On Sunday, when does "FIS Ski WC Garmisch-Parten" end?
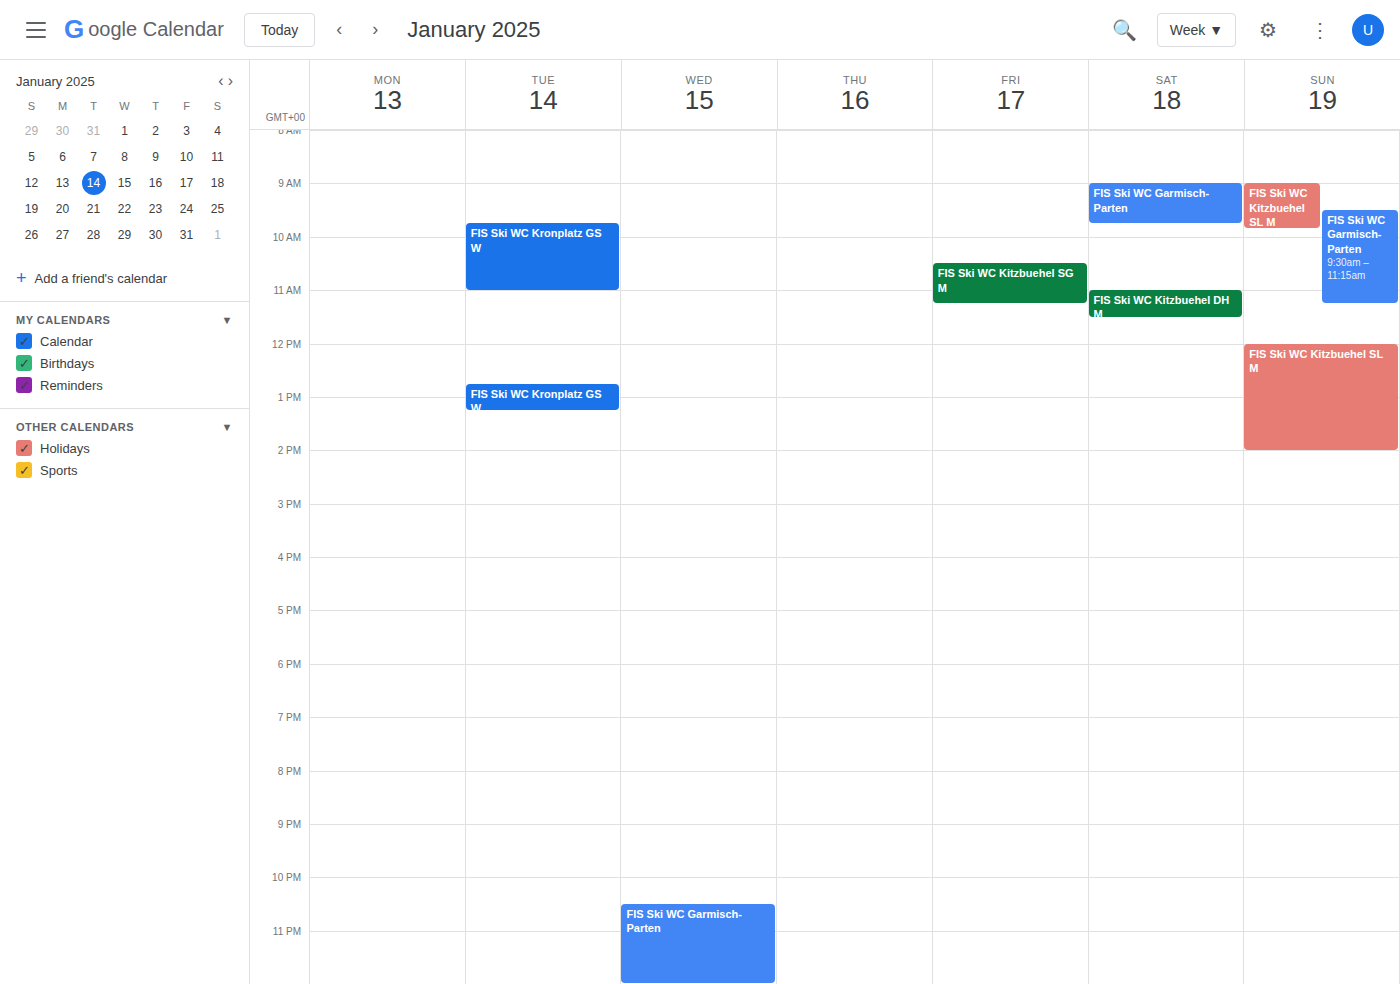
11:15 AM